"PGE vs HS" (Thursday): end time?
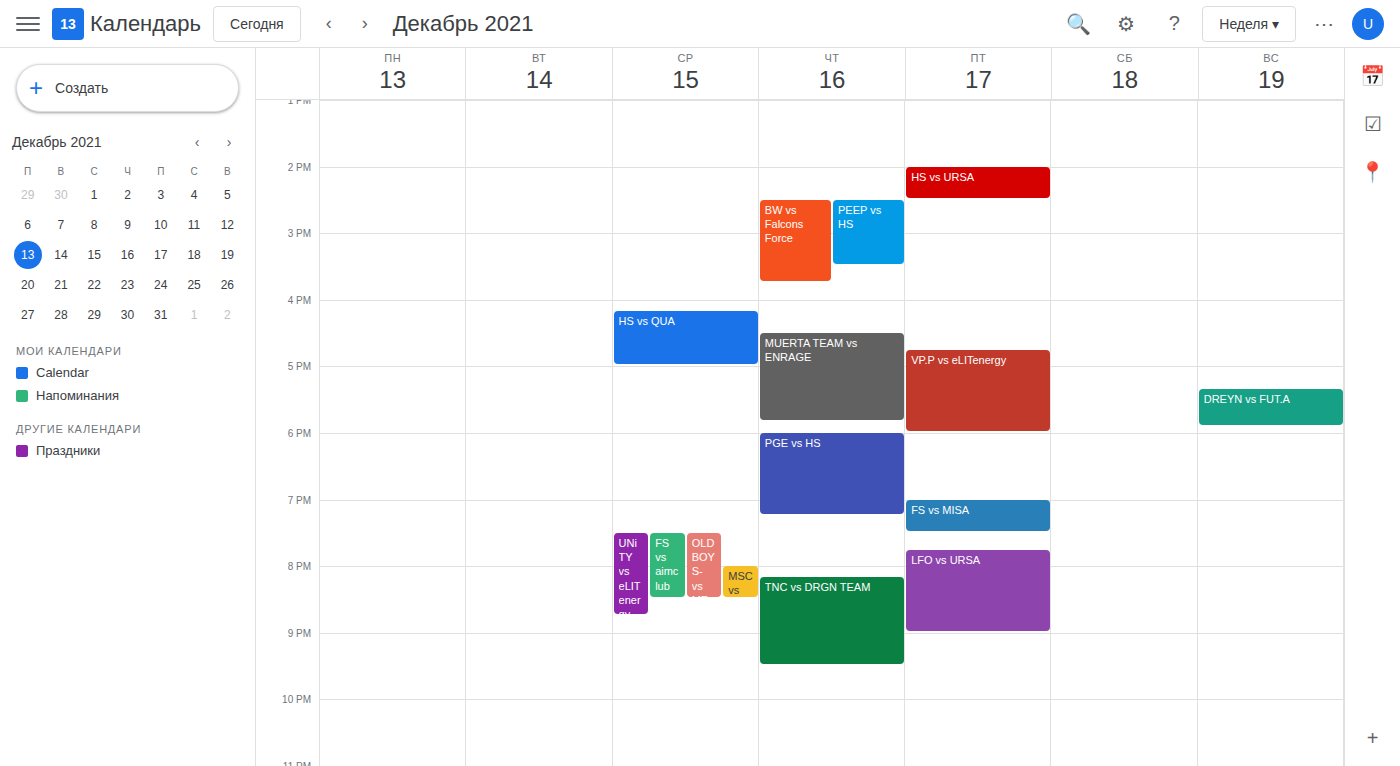
19:15